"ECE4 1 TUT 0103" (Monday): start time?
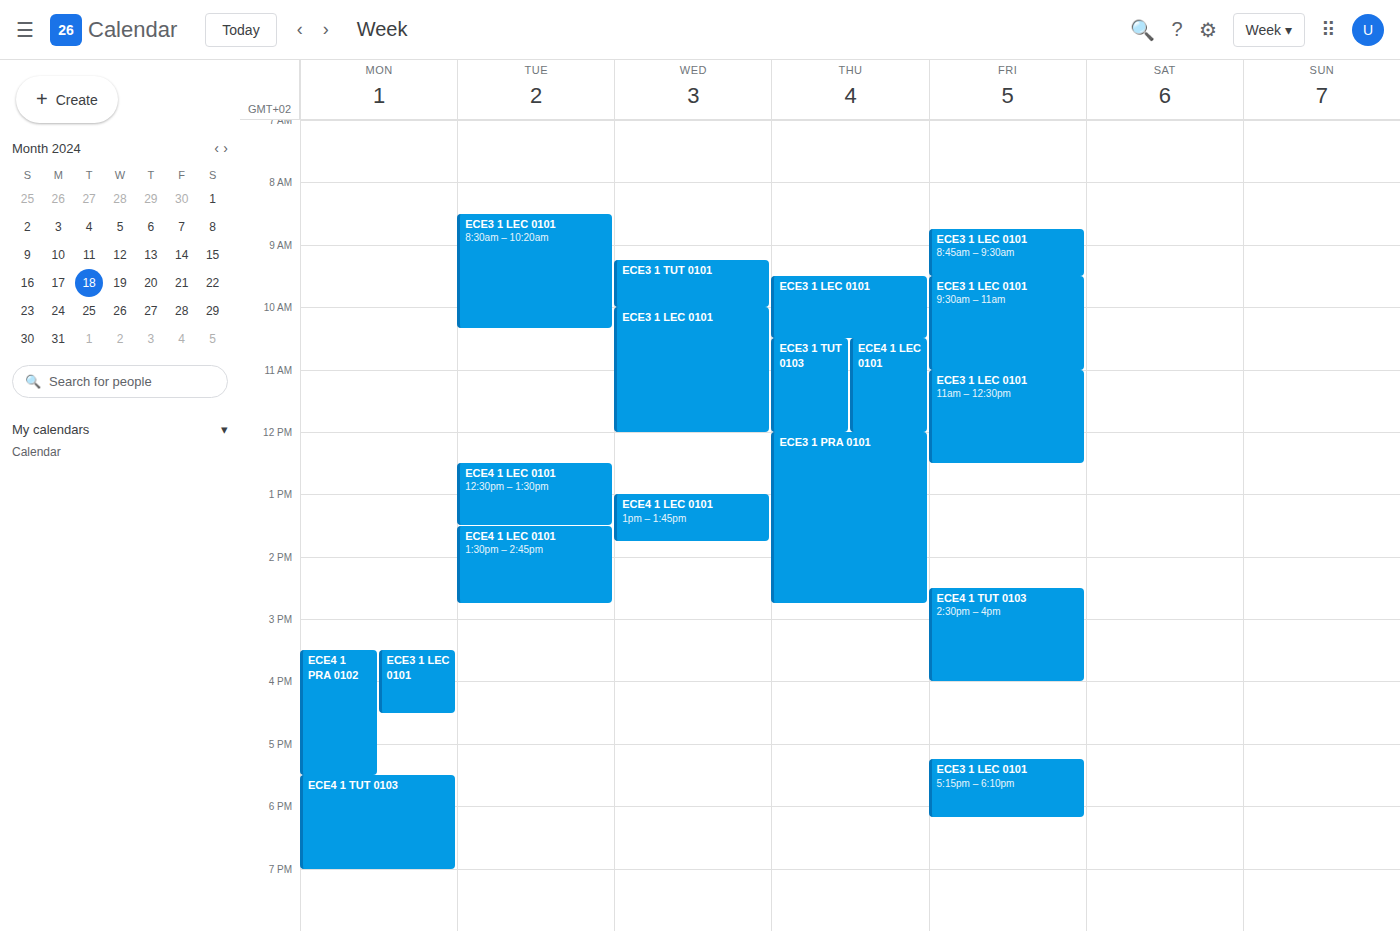
5:30 PM